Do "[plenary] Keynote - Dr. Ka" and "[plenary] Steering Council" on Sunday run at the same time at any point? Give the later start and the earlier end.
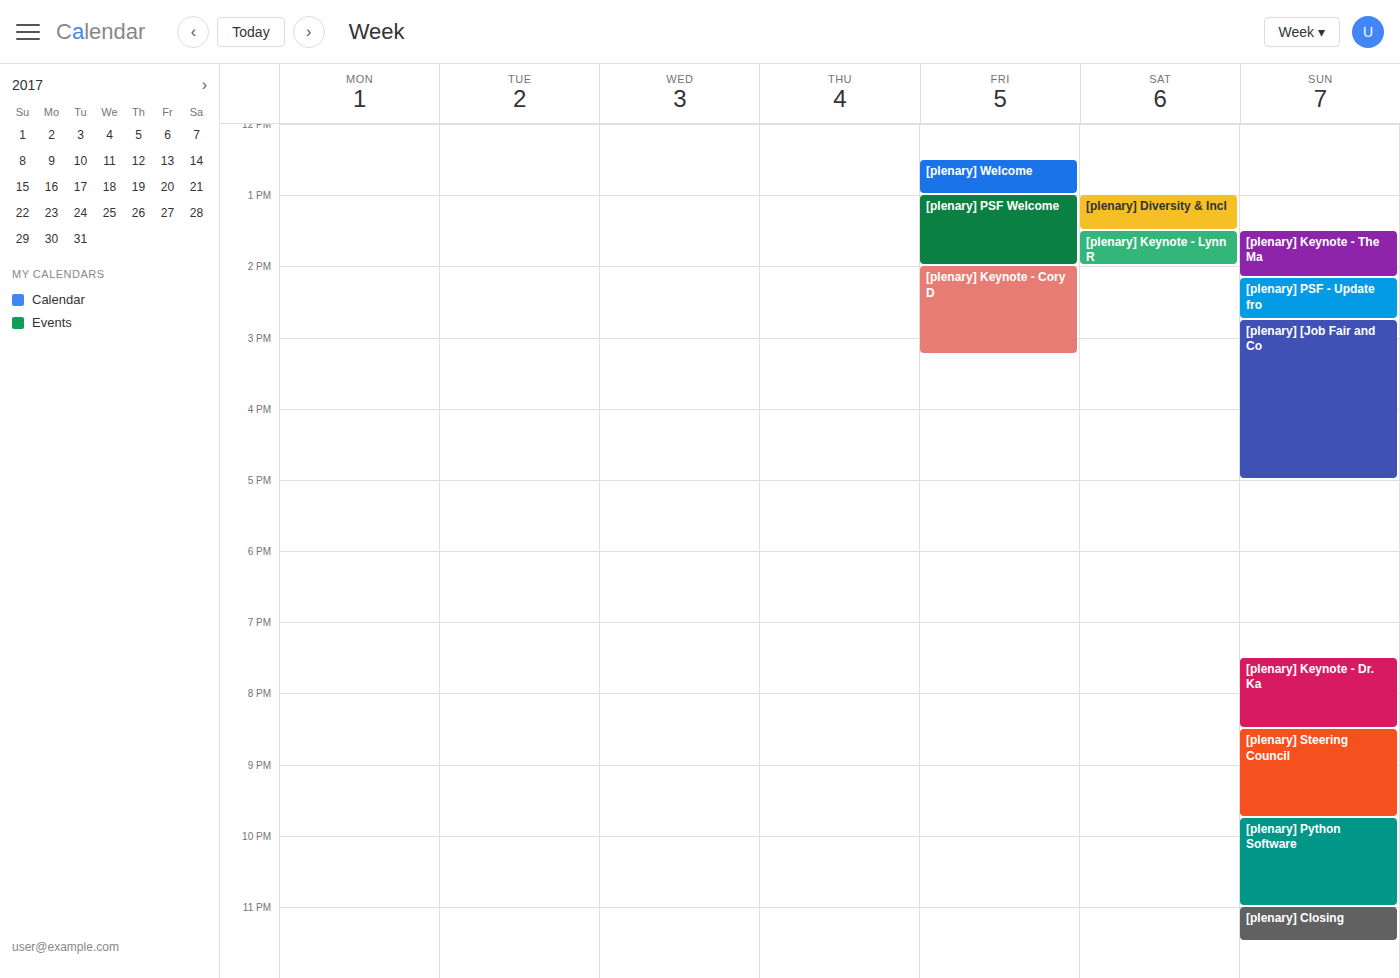
"[plenary] Keynote - Dr. Ka" ends at 8:30 PM, exactly when "[plenary] Steering Council" starts -- they touch but do not overlap.